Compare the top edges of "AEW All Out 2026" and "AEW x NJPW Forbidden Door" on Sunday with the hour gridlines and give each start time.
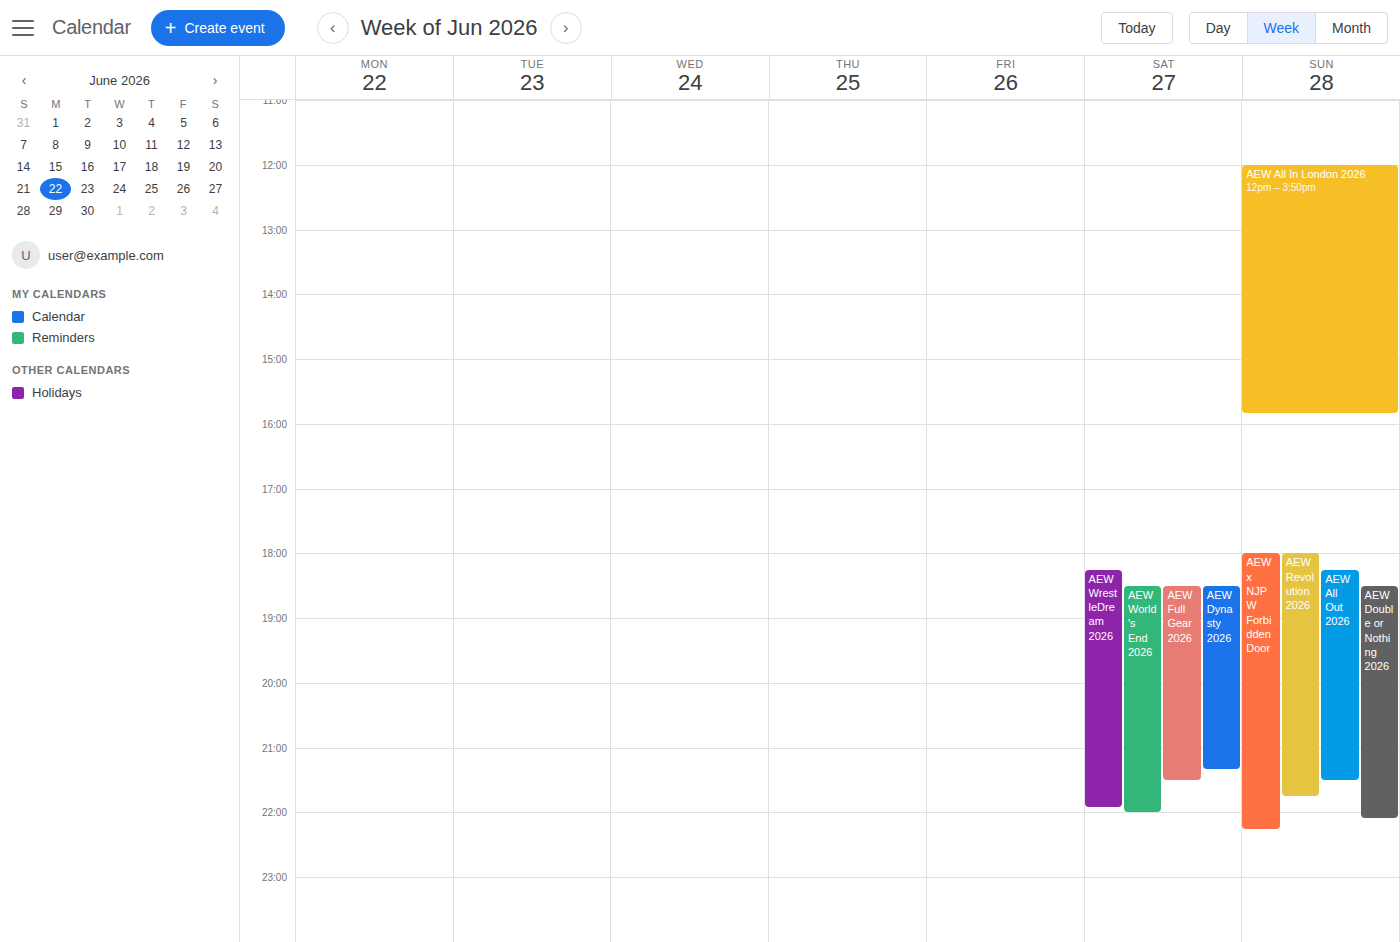
"AEW All Out 2026": 6:15 PM, neither: a quarter of the way from the 6 PM line to the 7 PM line. "AEW x NJPW Forbidden Door": 6:00 PM, exactly on the 6 PM line.